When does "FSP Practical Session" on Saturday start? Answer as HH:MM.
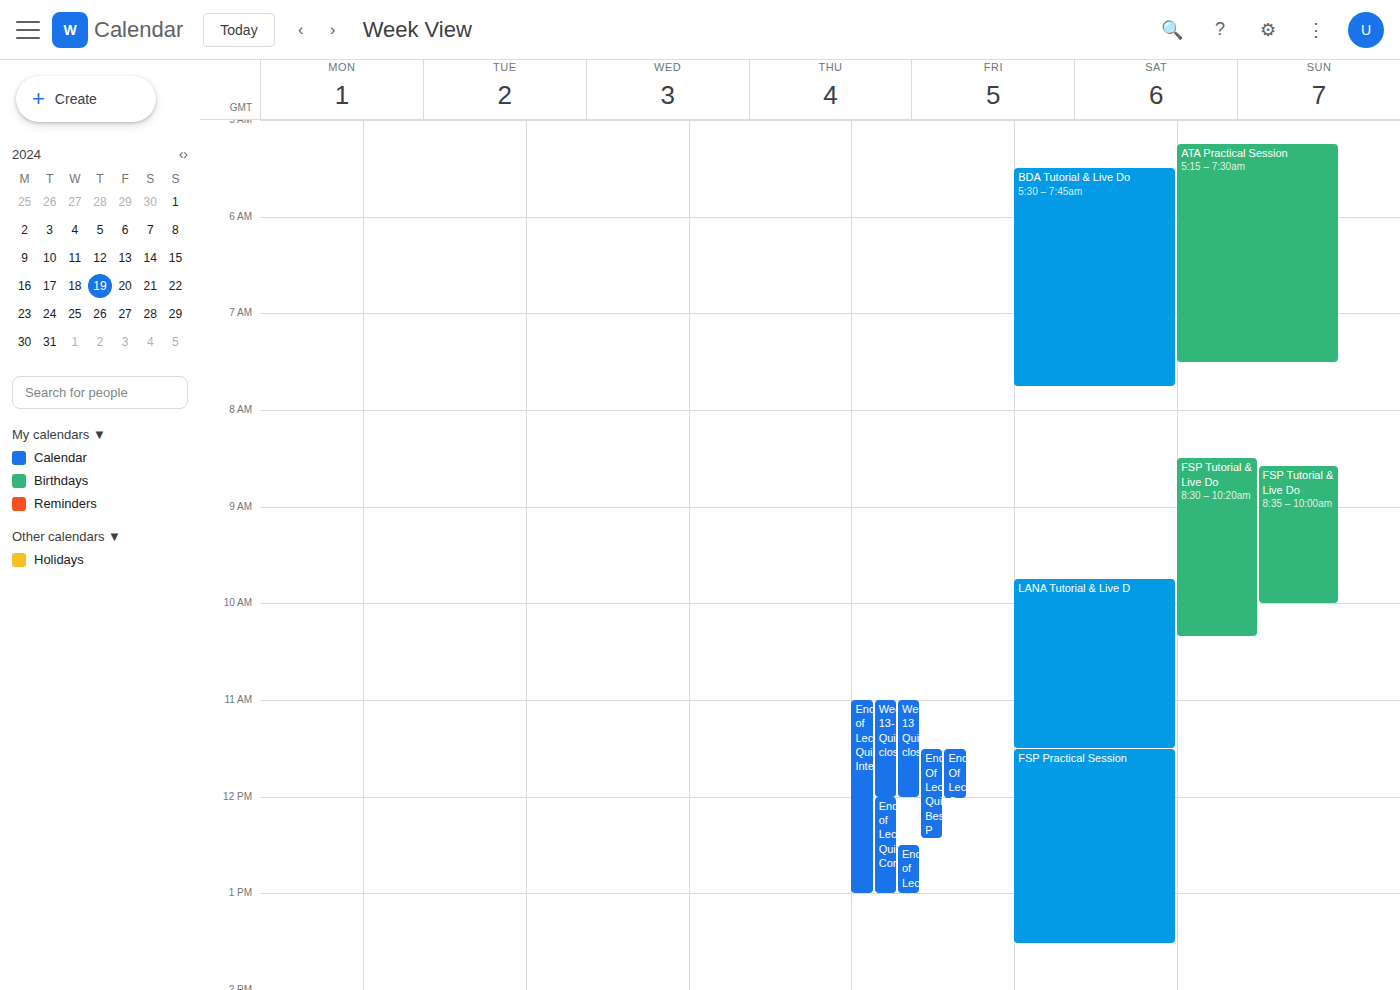
11:30